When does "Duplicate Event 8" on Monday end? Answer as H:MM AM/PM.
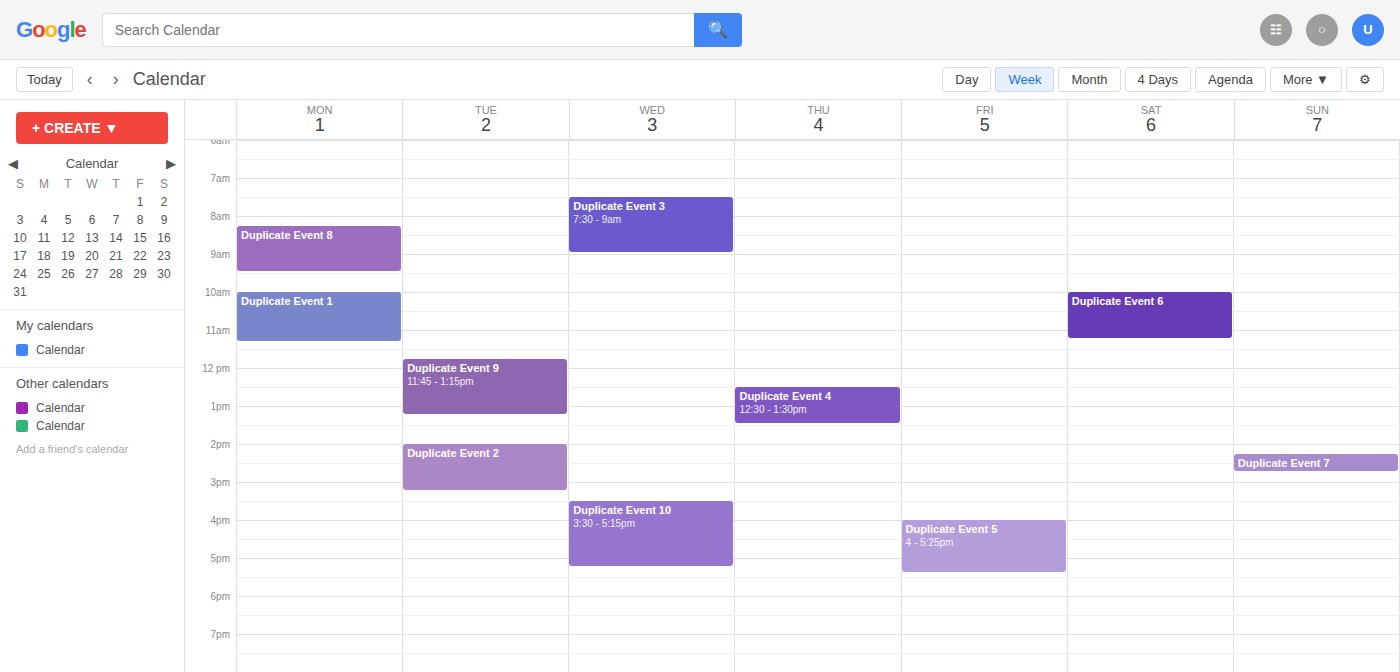
9:30 AM